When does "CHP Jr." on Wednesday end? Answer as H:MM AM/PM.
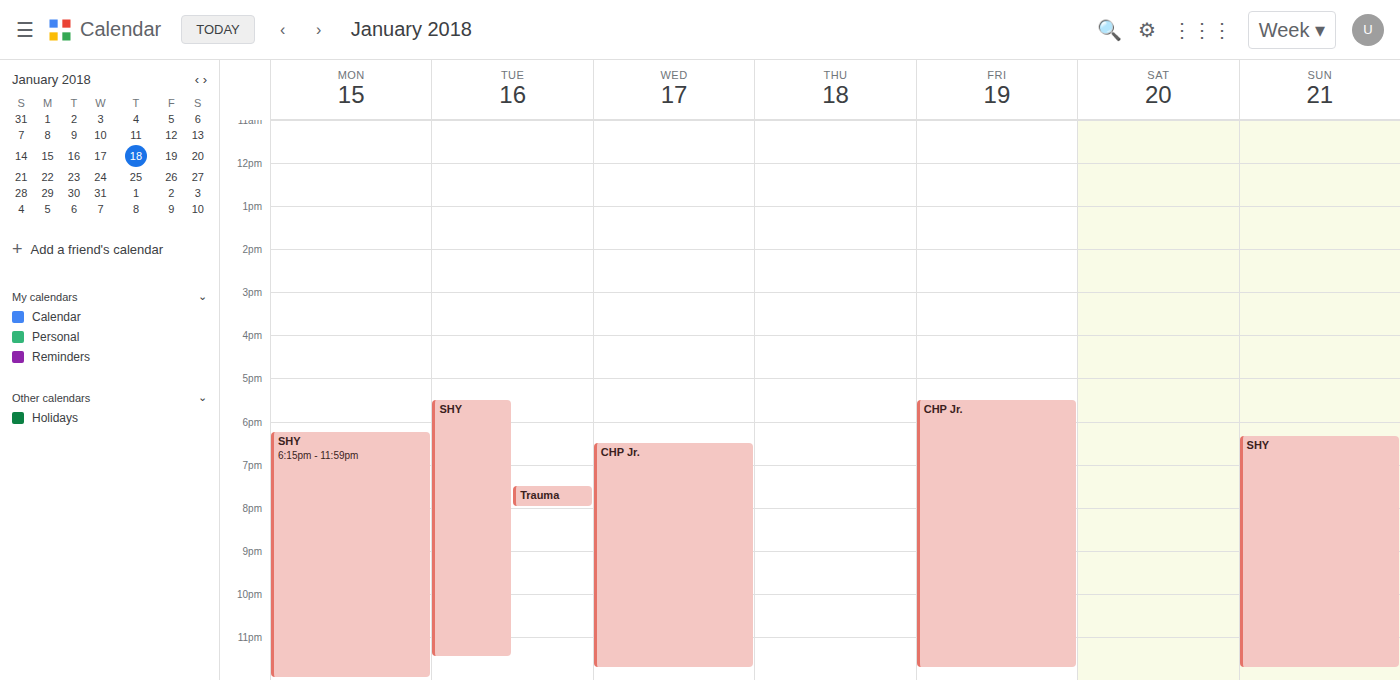
11:45 PM